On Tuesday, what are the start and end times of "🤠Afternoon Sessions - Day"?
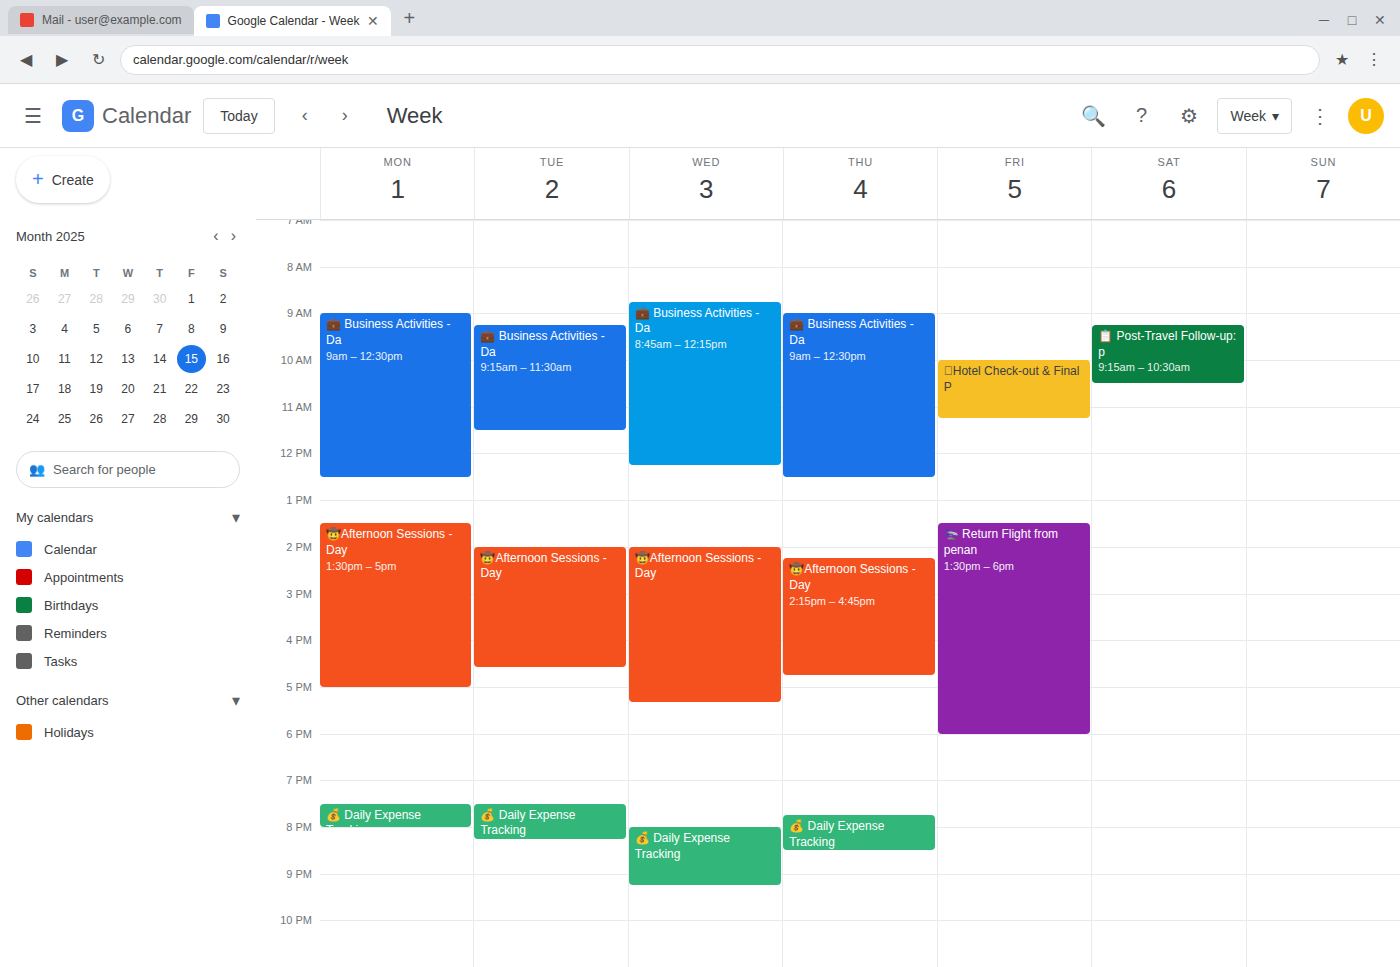
2:00 PM to 4:35 PM